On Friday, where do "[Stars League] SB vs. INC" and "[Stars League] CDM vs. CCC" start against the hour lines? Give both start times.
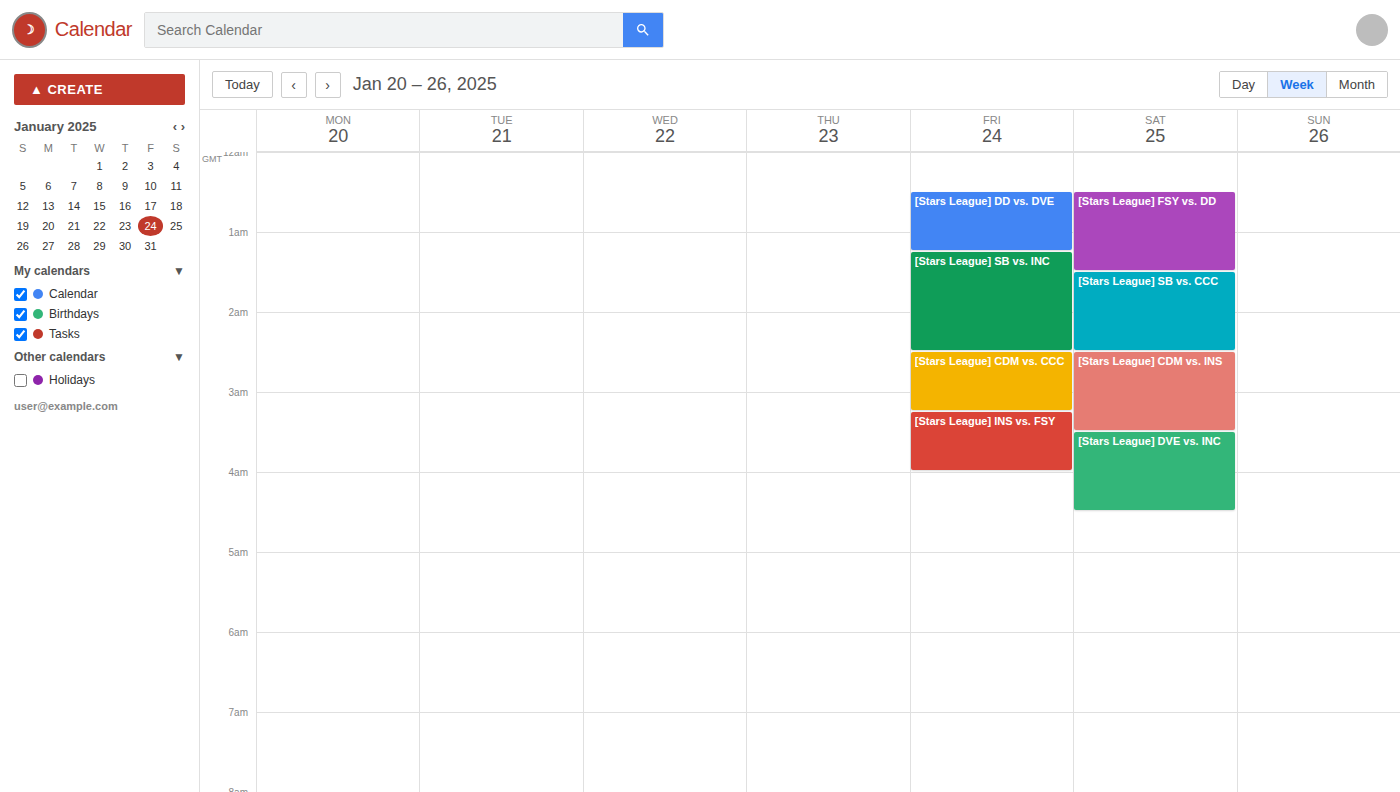
"[Stars League] SB vs. INC": 01:15, neither: a quarter of the way from the 01:00 line to the 02:00 line. "[Stars League] CDM vs. CCC": 02:30, halfway between the 02:00 and 03:00 lines.